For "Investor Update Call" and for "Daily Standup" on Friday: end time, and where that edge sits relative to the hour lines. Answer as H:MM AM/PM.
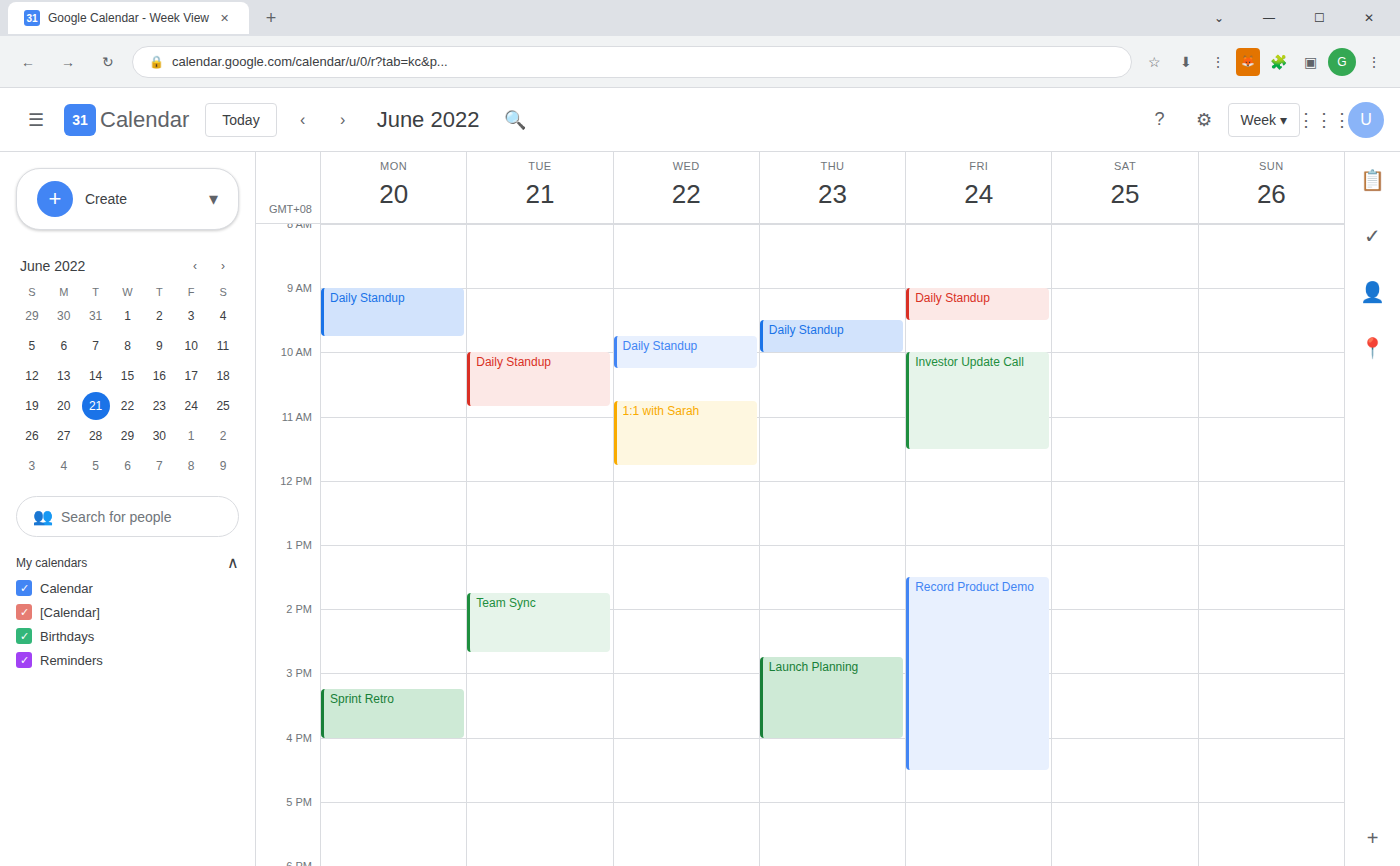
"Investor Update Call": 11:30 AM, halfway between the 11 AM and 12 PM lines. "Daily Standup": 9:30 AM, halfway between the 9 AM and 10 AM lines.